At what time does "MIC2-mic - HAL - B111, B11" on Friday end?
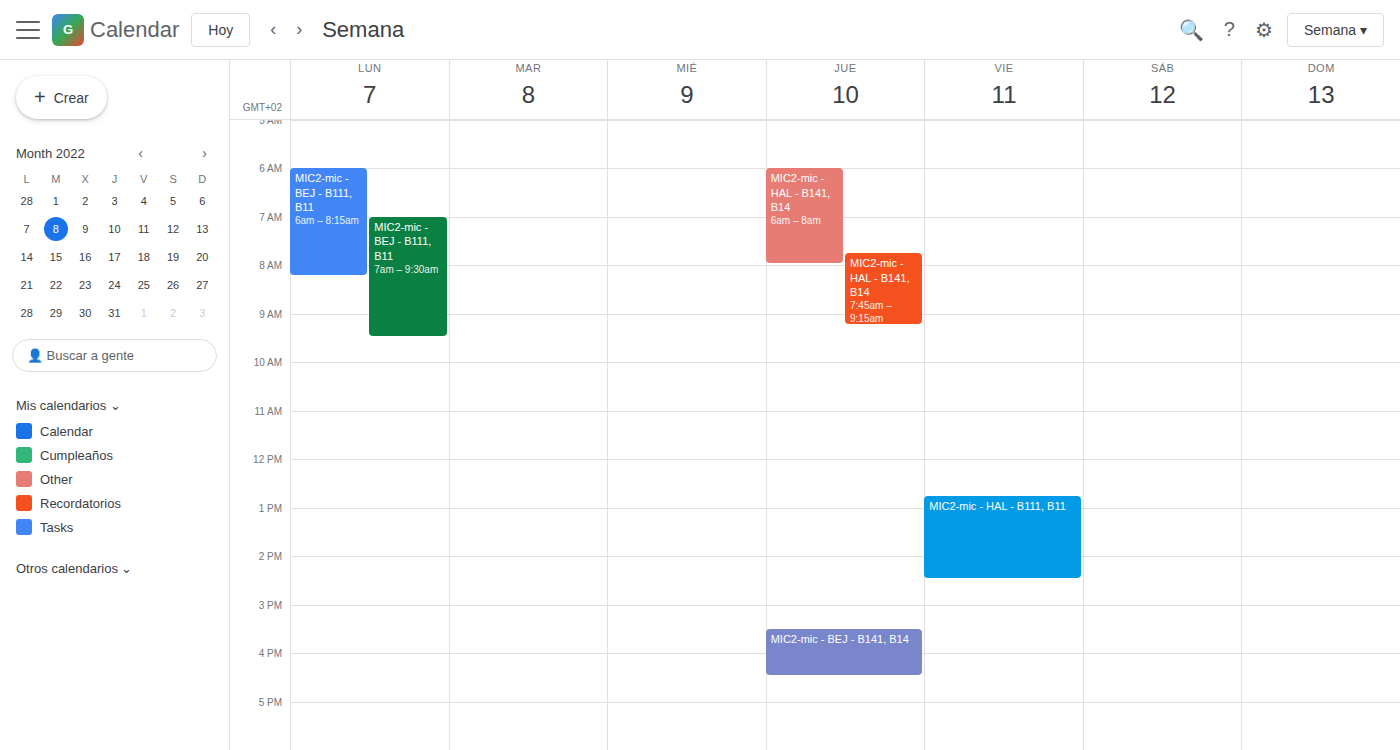
2:30 PM